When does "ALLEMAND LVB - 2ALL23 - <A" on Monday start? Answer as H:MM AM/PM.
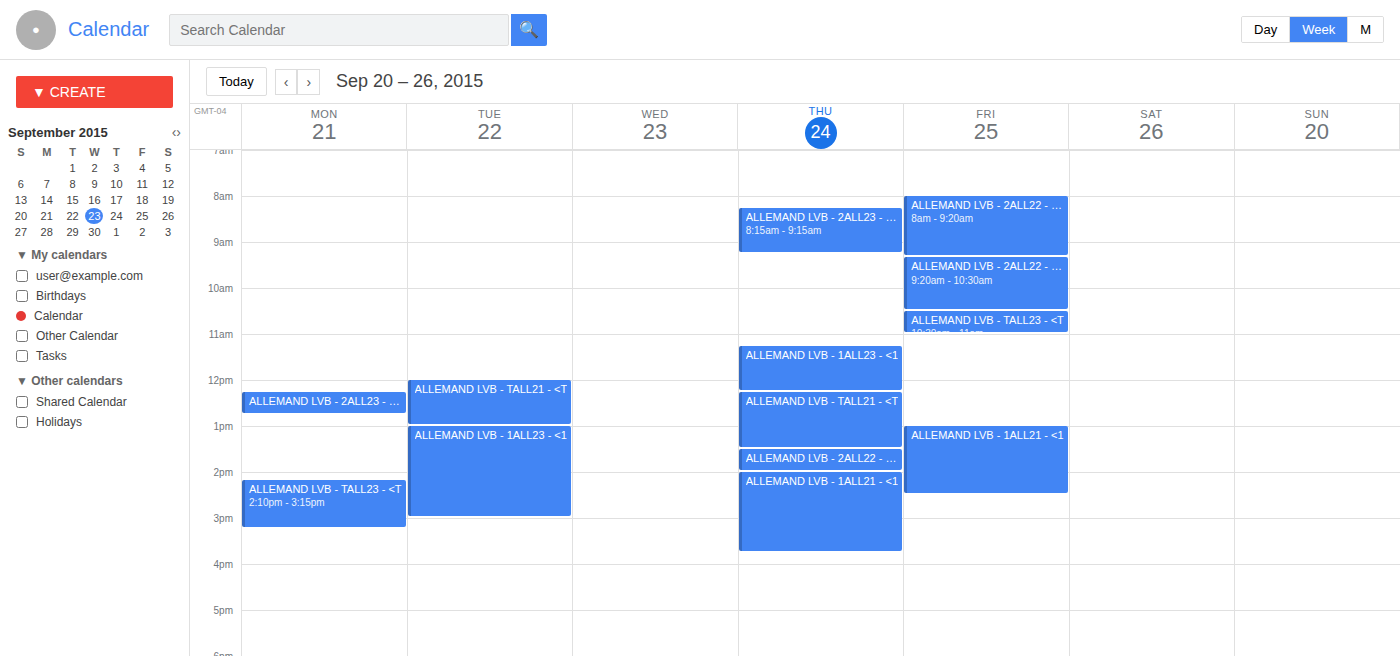
12:15 PM